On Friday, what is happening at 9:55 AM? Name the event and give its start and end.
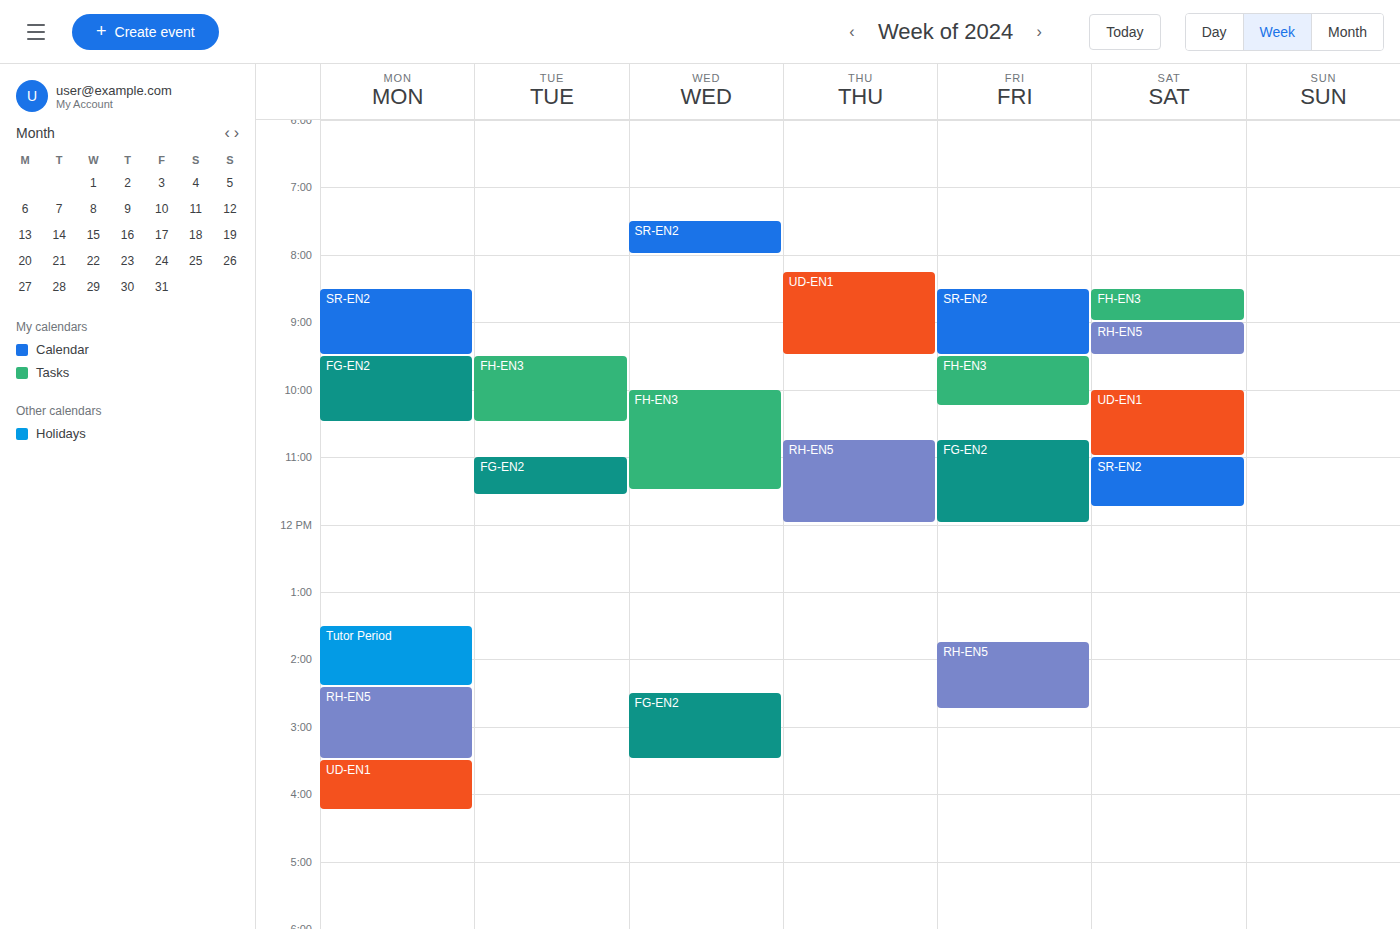
"FH-EN3", 9:30 AM to 10:15 AM